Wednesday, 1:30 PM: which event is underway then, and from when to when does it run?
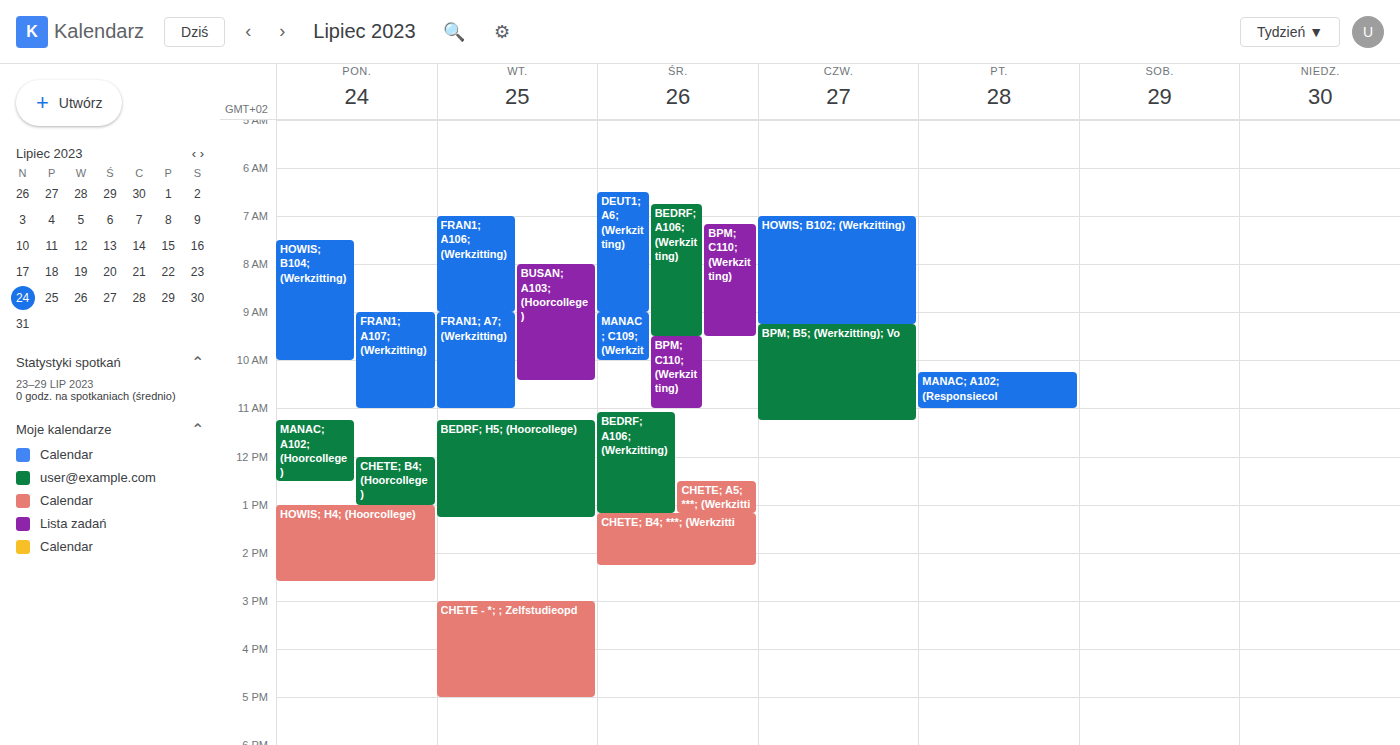
"CHETE; B4; ***; (Werkzitti", 1:10 PM to 2:15 PM